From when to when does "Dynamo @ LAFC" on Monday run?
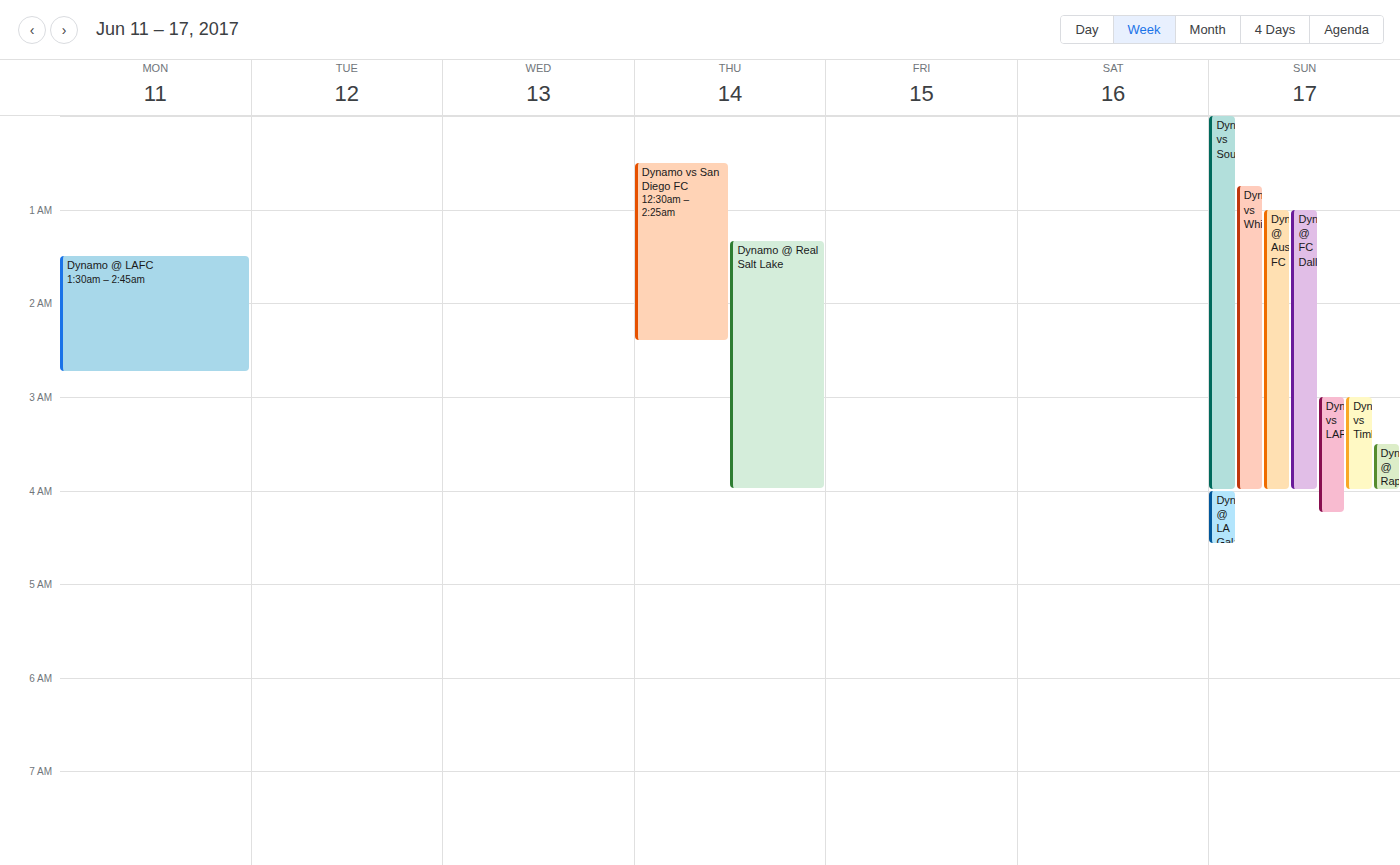
1:30 AM to 2:45 AM